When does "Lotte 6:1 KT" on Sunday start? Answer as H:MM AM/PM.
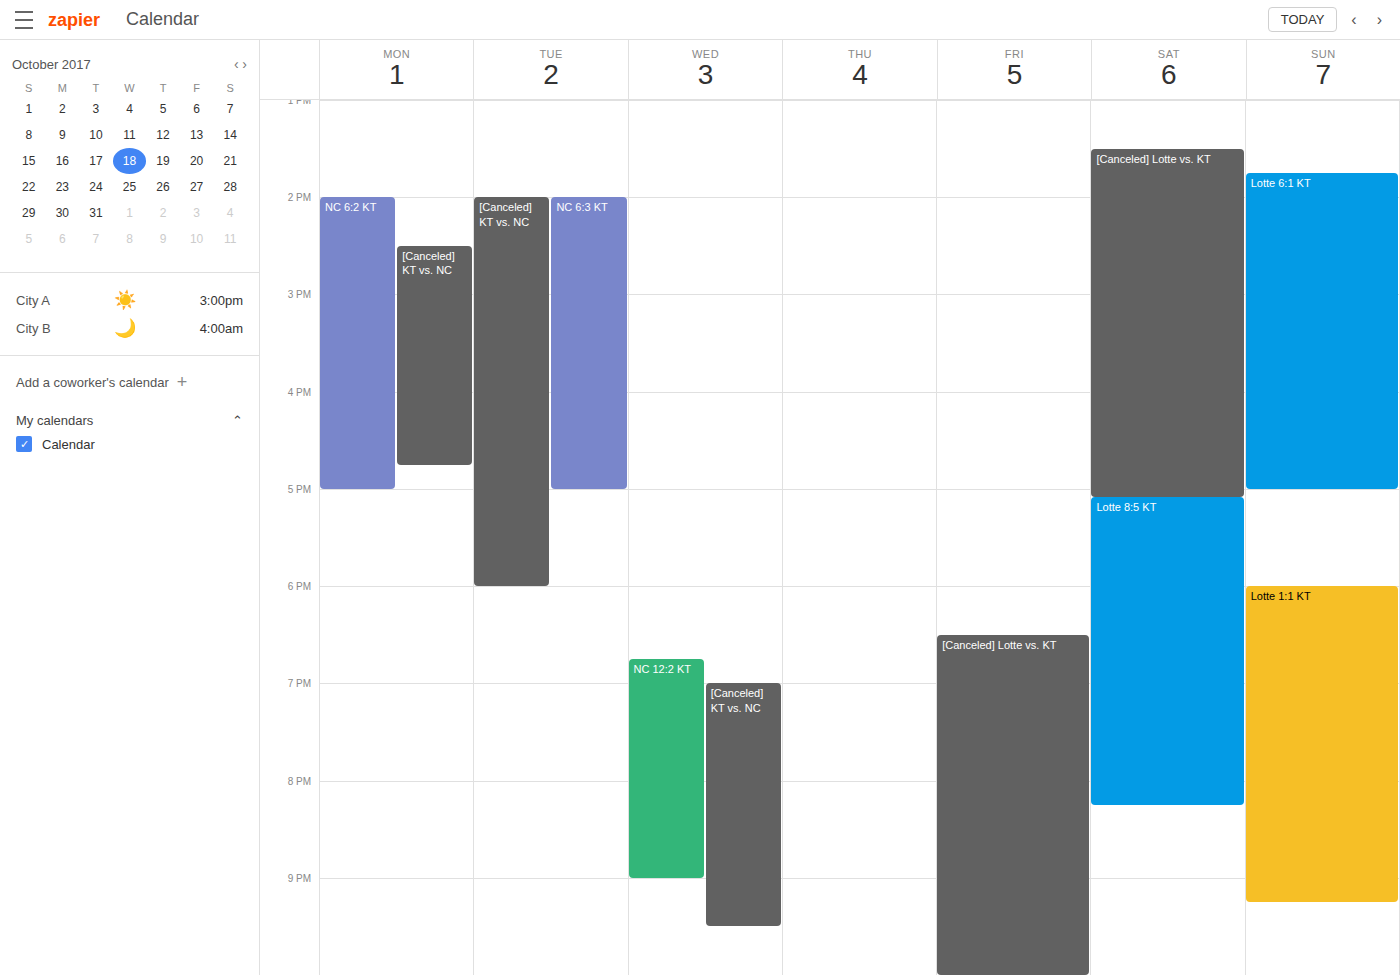
1:45 PM